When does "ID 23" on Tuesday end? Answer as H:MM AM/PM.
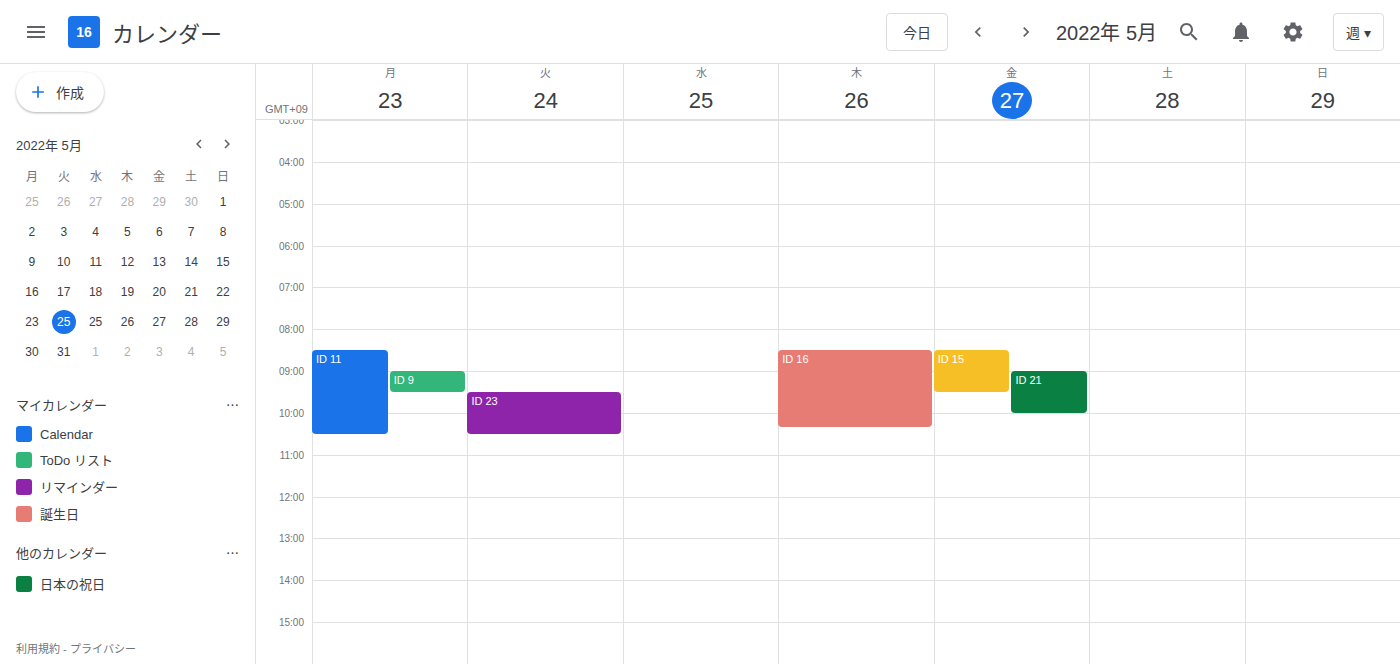
10:30 AM